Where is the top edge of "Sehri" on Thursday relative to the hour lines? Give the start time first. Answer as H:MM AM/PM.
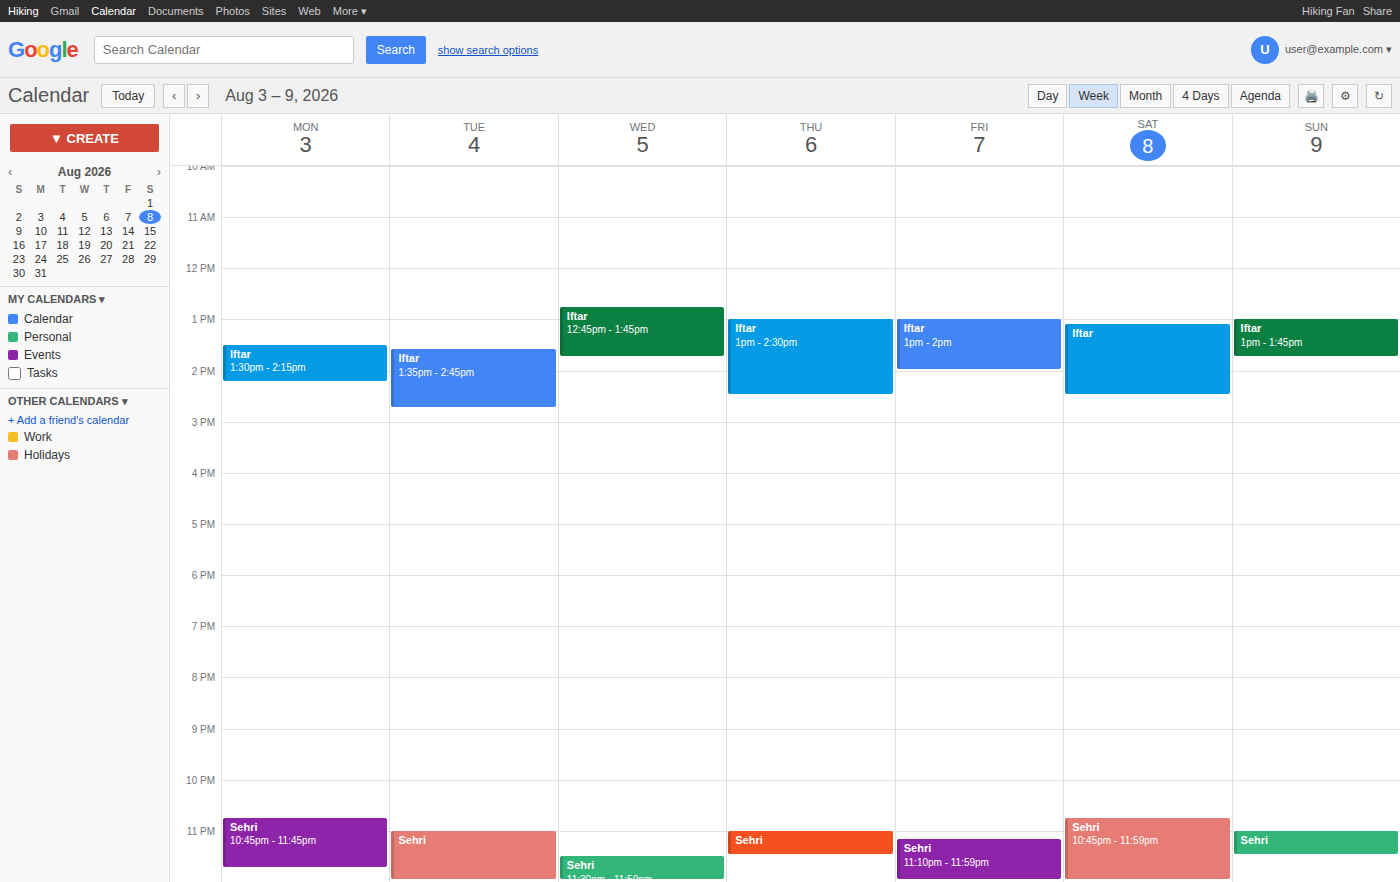
11:00 PM -- exactly on the 11 PM line.